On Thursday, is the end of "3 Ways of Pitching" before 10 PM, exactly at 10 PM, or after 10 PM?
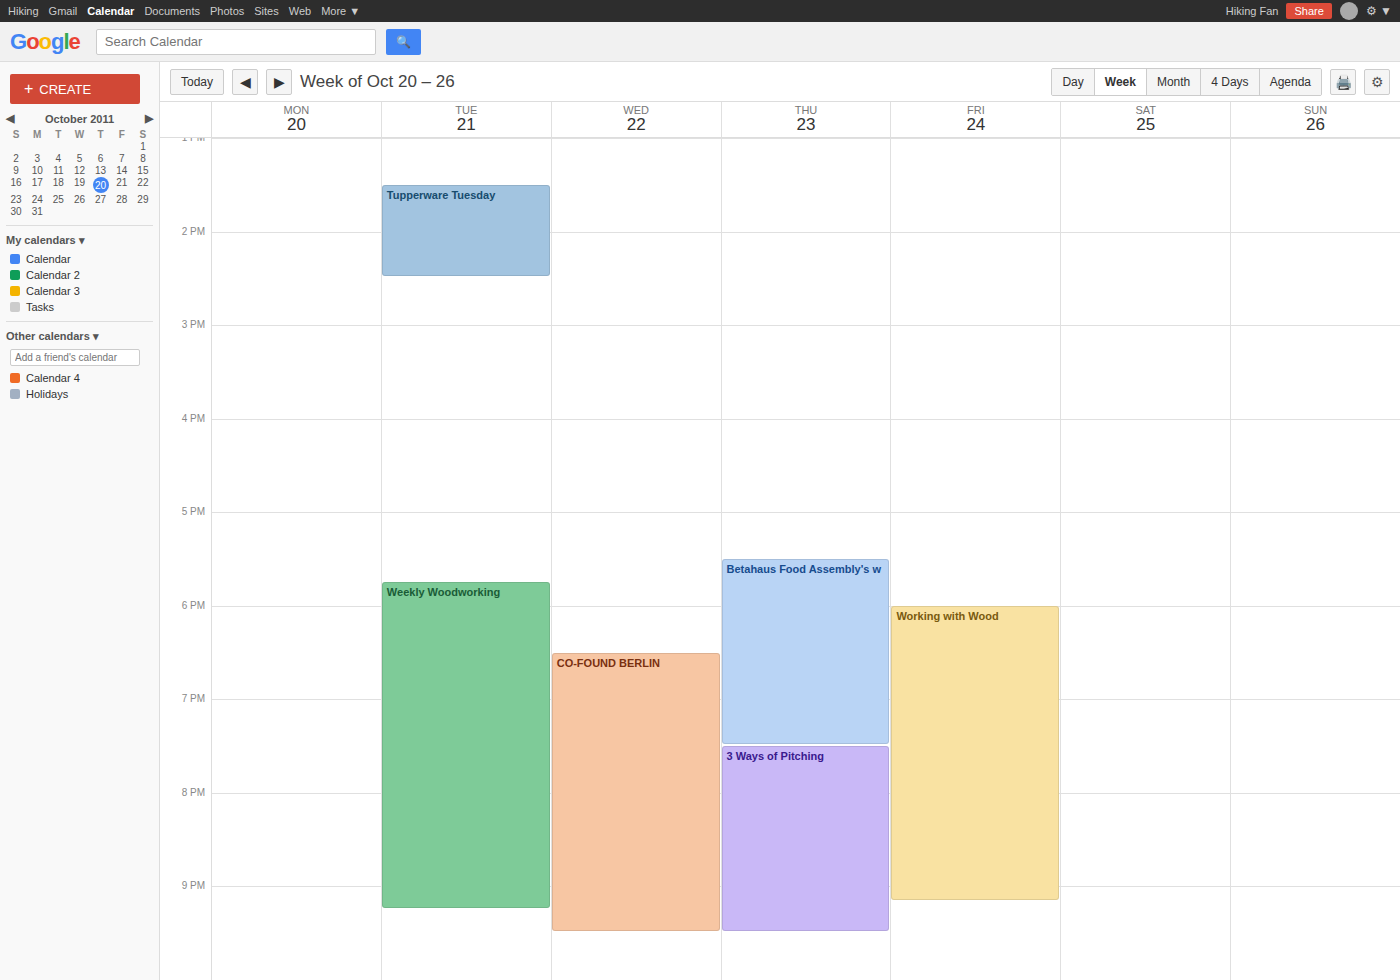
9:30 PM -- before 10 PM, 30 minutes above the 10 PM line.